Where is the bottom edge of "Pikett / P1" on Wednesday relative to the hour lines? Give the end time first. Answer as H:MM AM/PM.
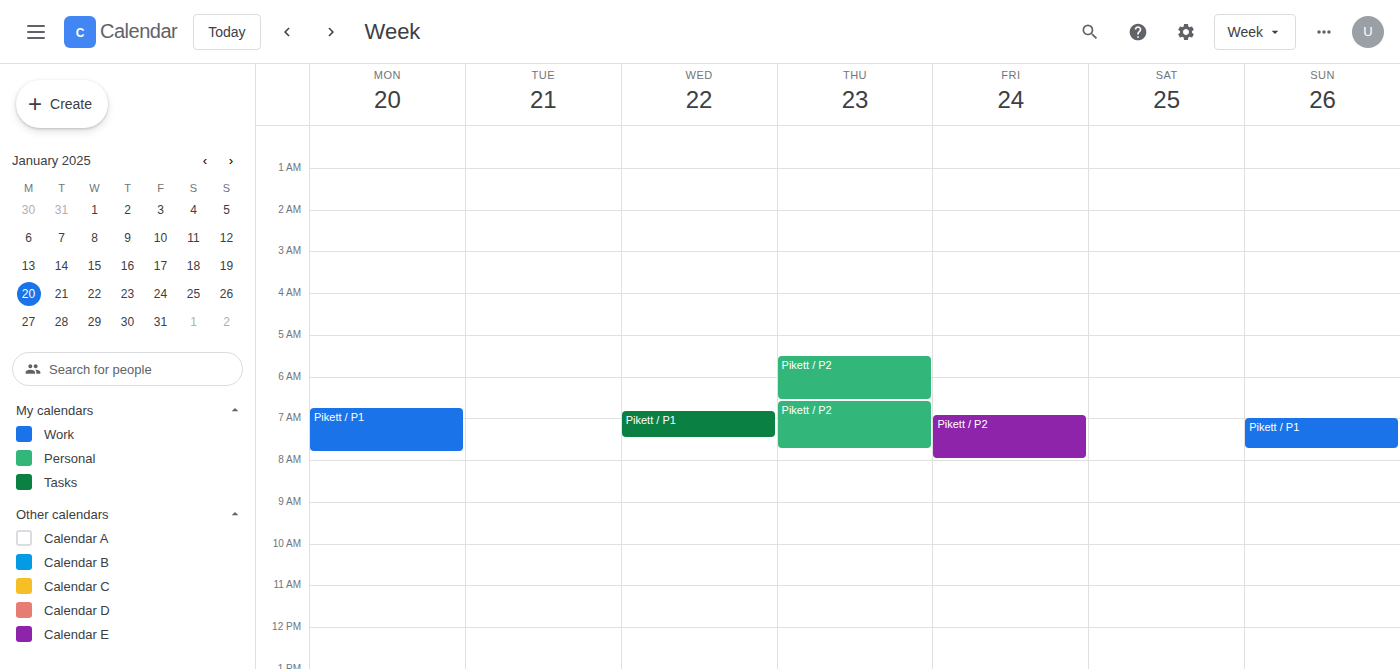
7:30 AM -- halfway between the 7 AM and 8 AM lines.